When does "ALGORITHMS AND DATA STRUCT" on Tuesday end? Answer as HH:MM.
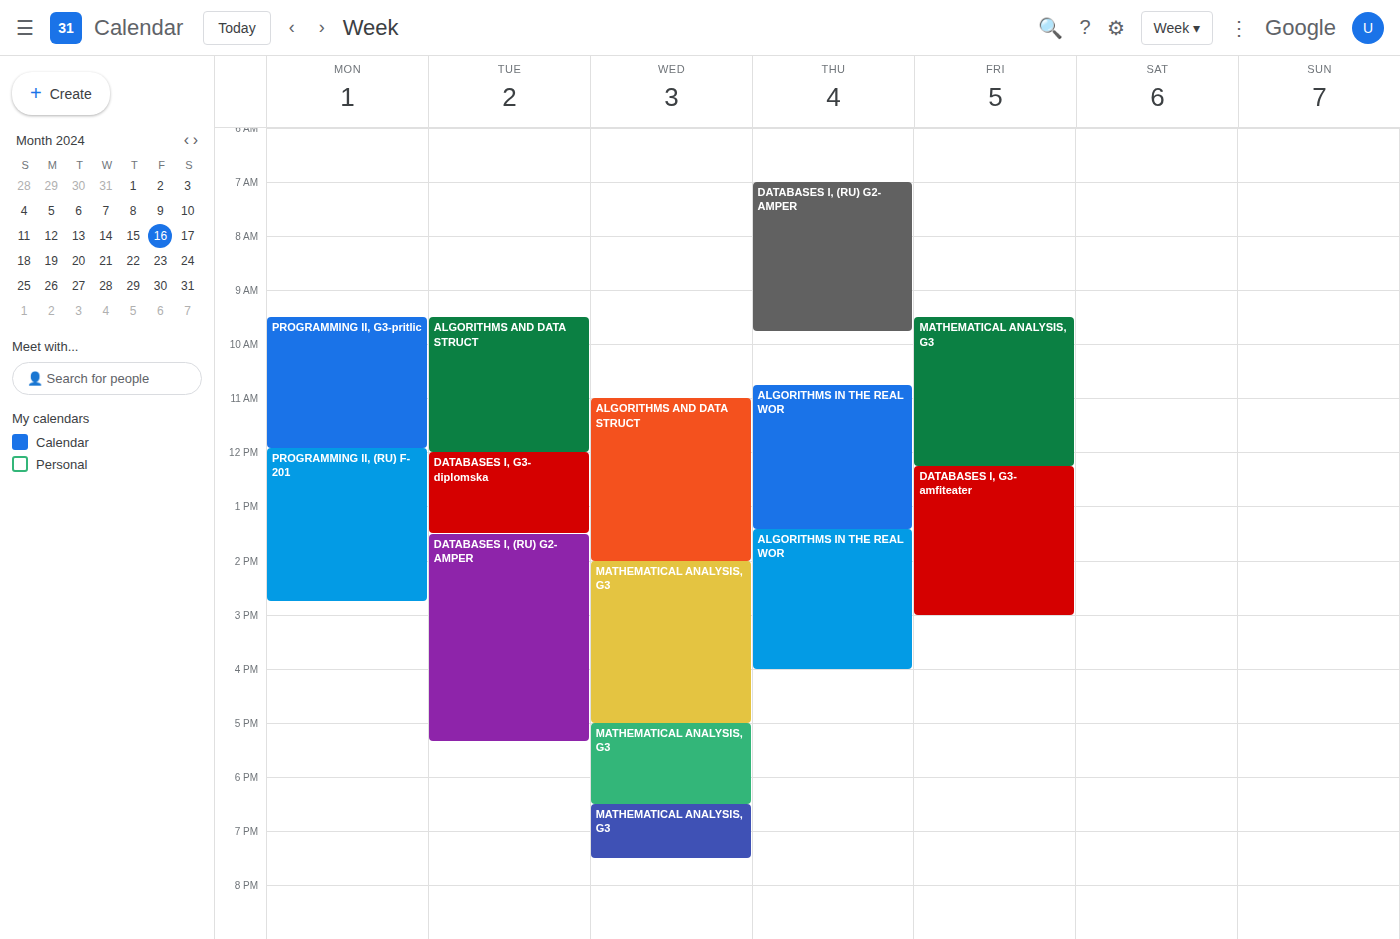
12:00